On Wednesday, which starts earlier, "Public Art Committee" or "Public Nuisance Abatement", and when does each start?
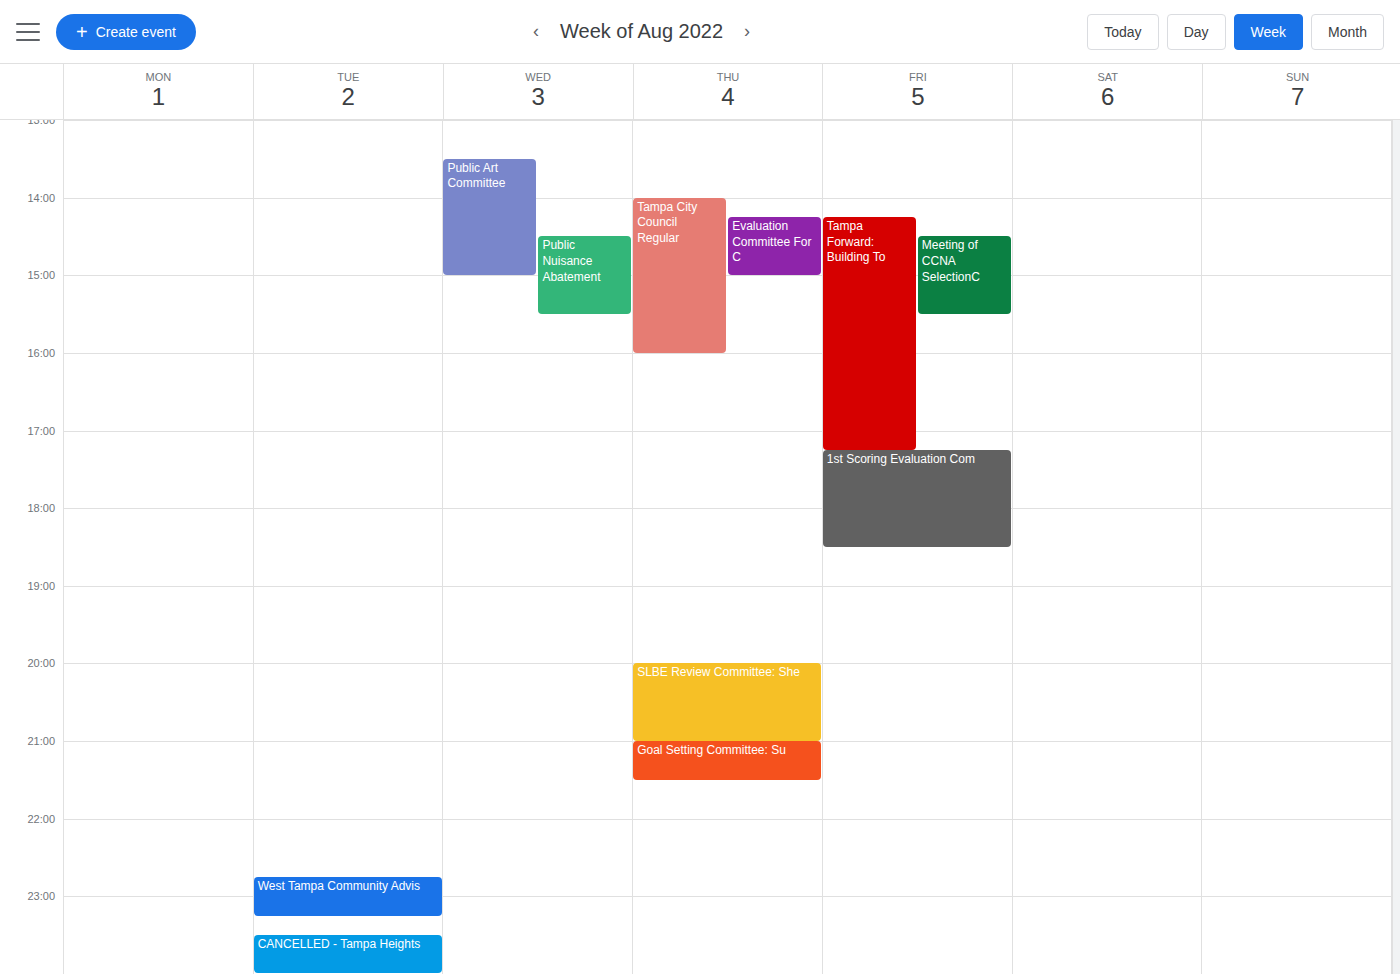
"Public Art Committee" 1:30 PM; "Public Nuisance Abatement" 2:30 PM.